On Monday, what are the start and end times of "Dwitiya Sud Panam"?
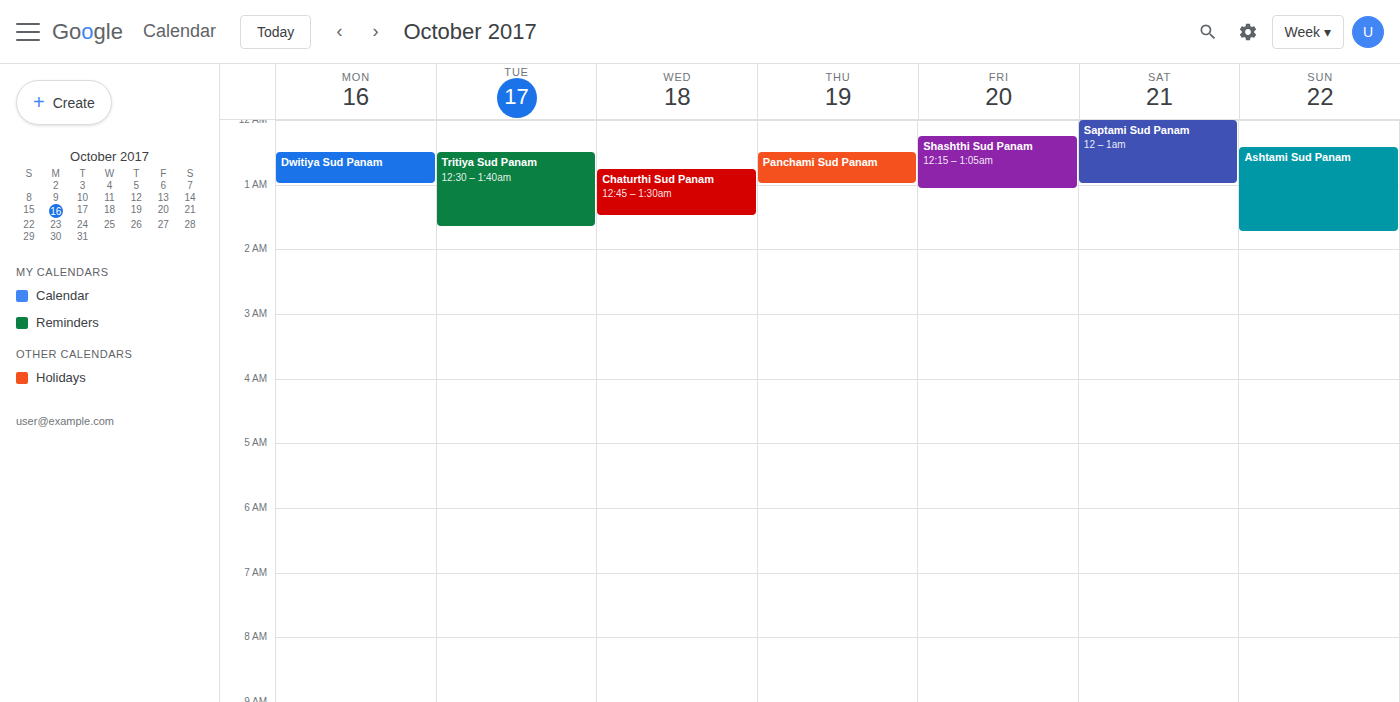
12:30 AM to 1:00 AM